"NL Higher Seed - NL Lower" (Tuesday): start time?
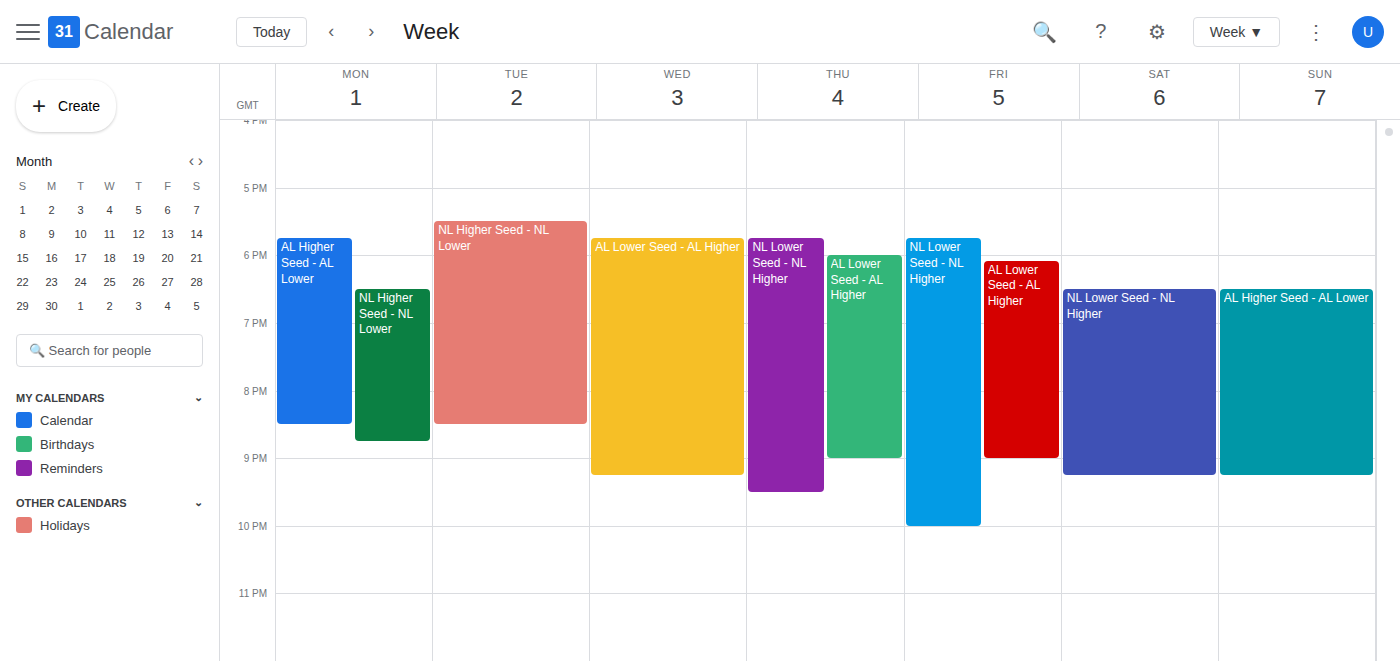
17:30